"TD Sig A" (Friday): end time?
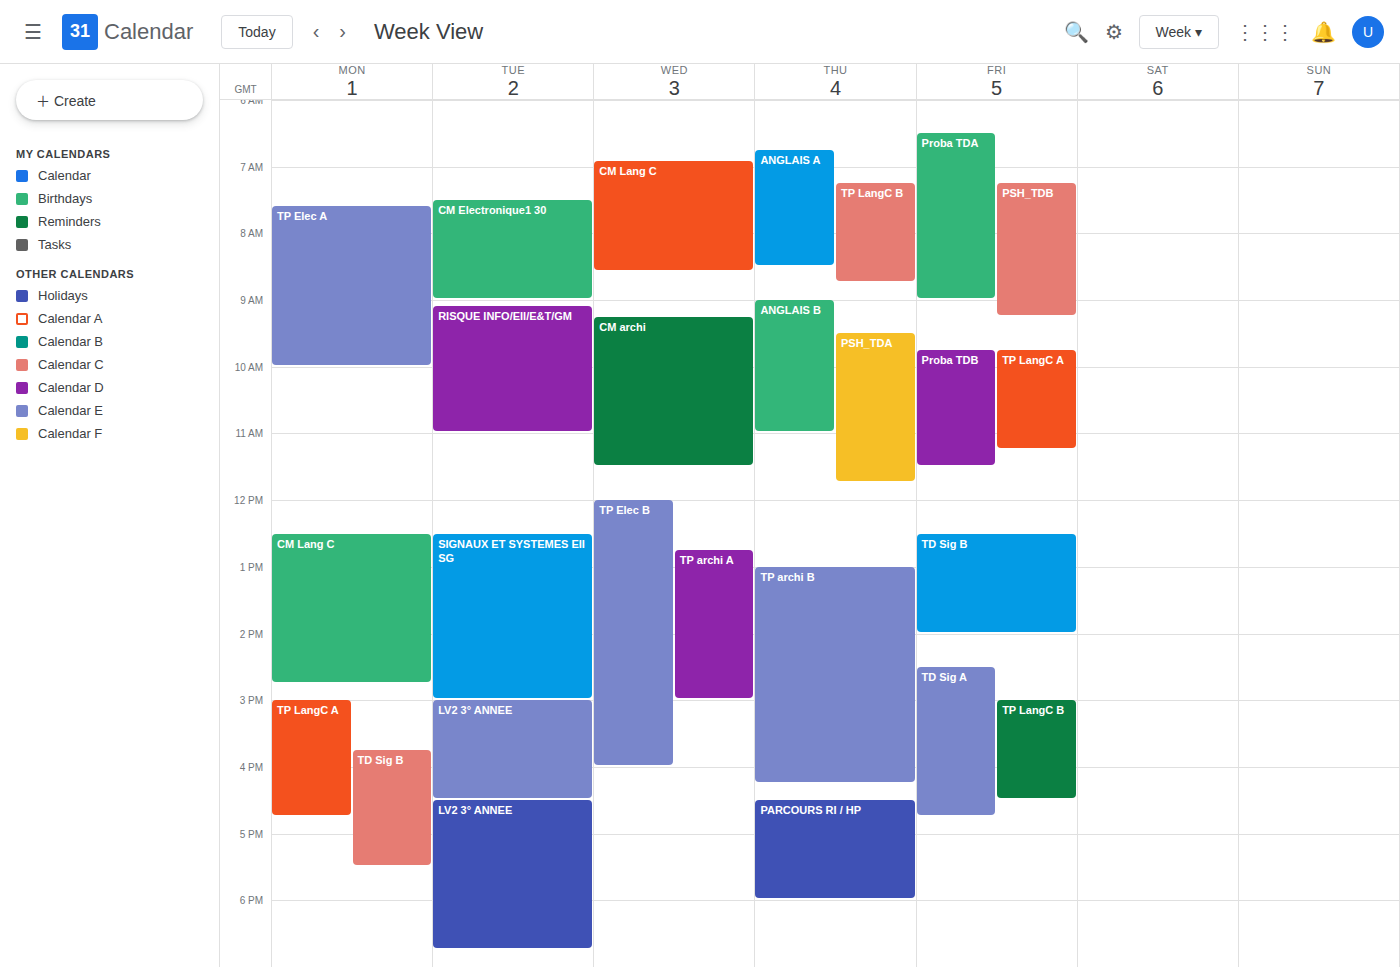
4:45 PM